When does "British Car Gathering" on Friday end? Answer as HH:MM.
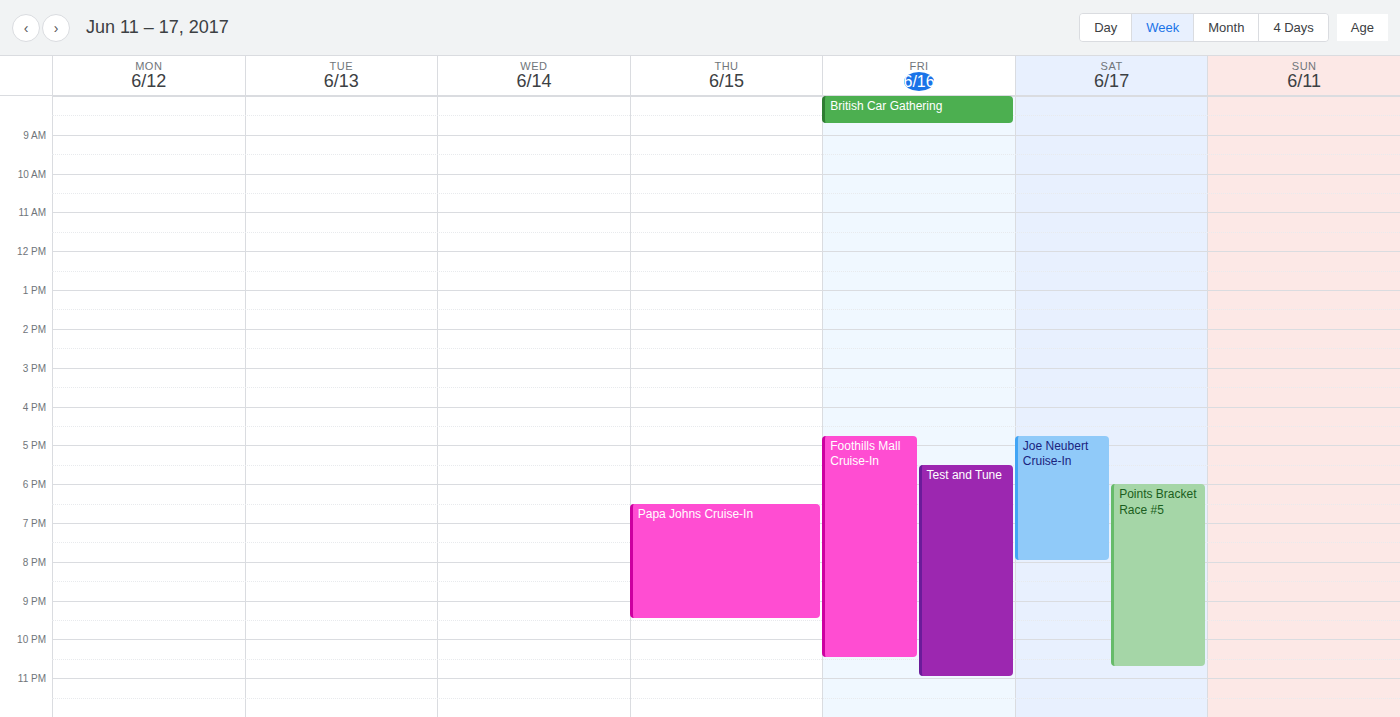
08:45